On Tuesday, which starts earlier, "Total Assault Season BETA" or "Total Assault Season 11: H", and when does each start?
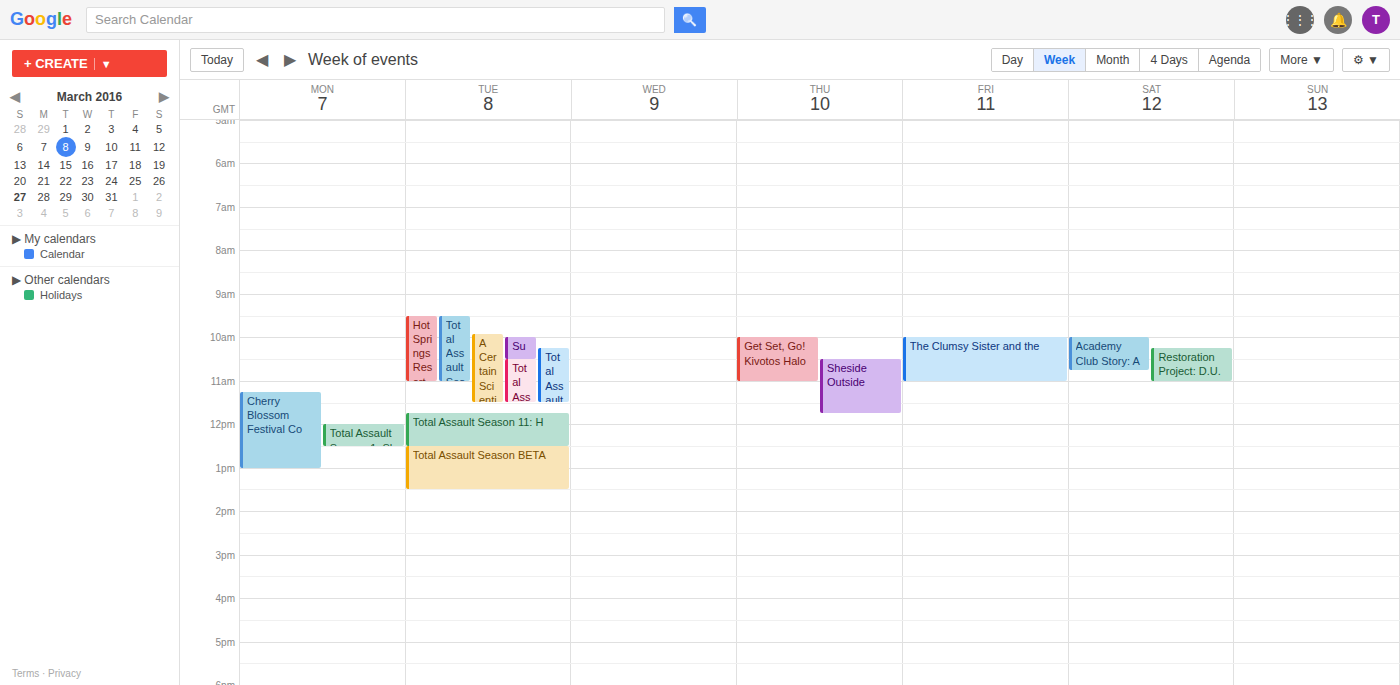
"Total Assault Season 11: H" 11:45 AM; "Total Assault Season BETA" 12:30 PM.